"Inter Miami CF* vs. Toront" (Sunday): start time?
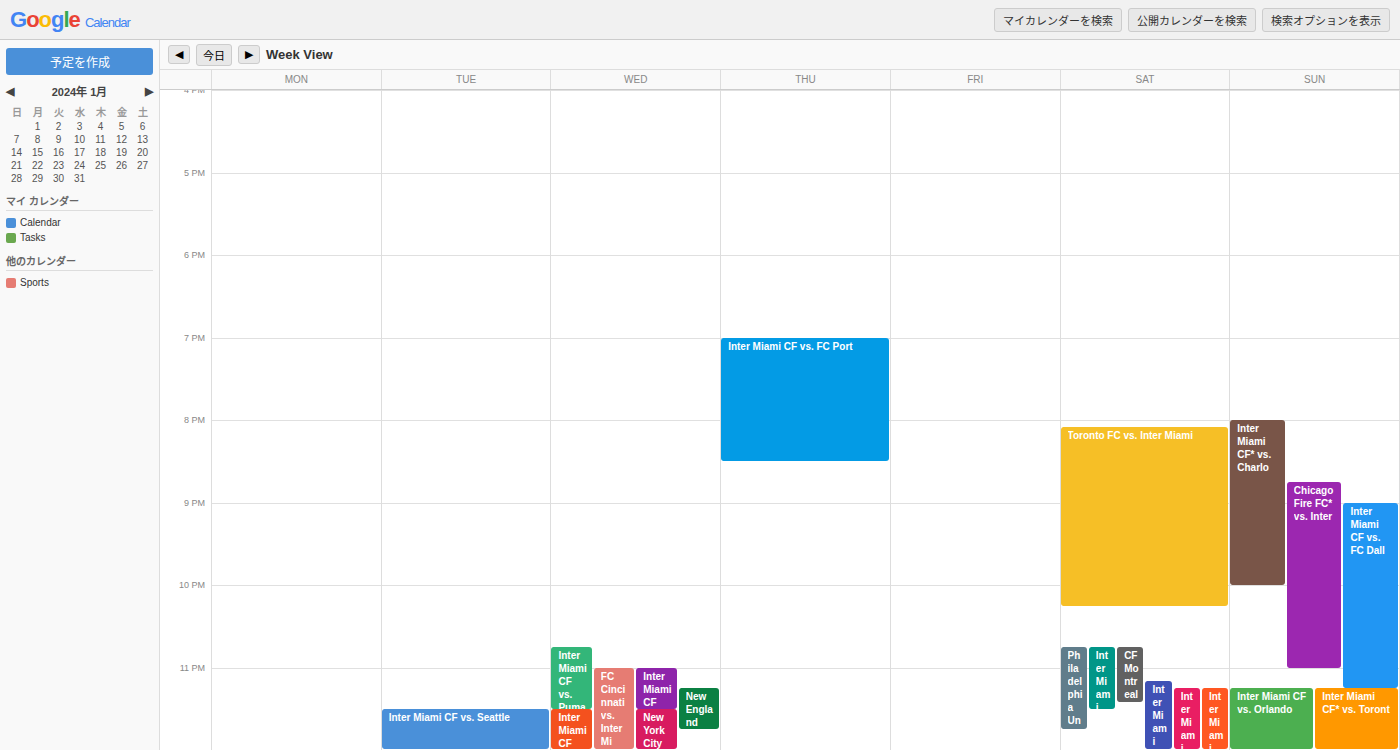
11:15 PM